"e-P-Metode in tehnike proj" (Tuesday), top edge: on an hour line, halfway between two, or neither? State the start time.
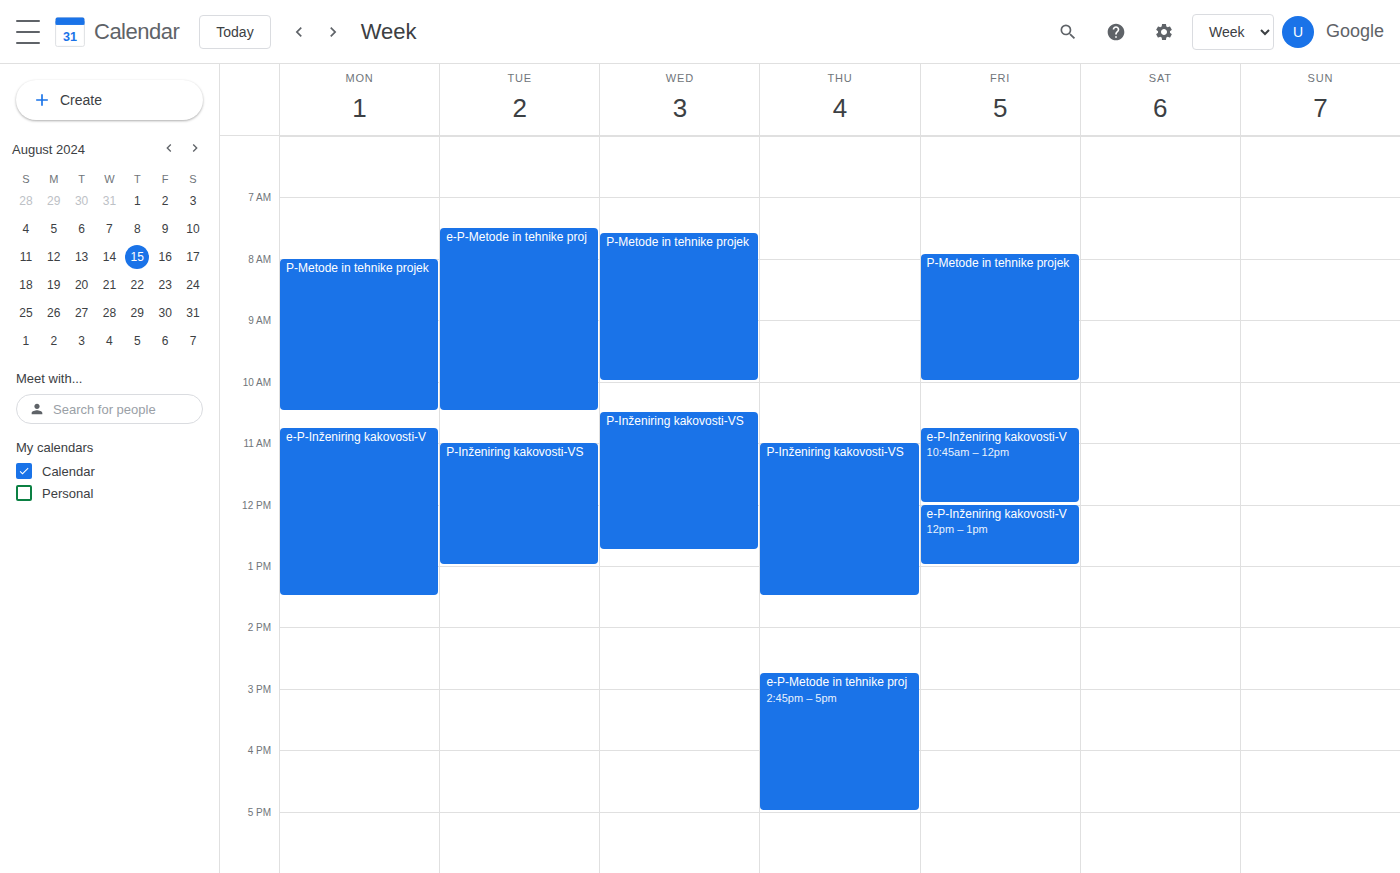
7:30 AM -- halfway between the 7 AM and 8 AM lines.